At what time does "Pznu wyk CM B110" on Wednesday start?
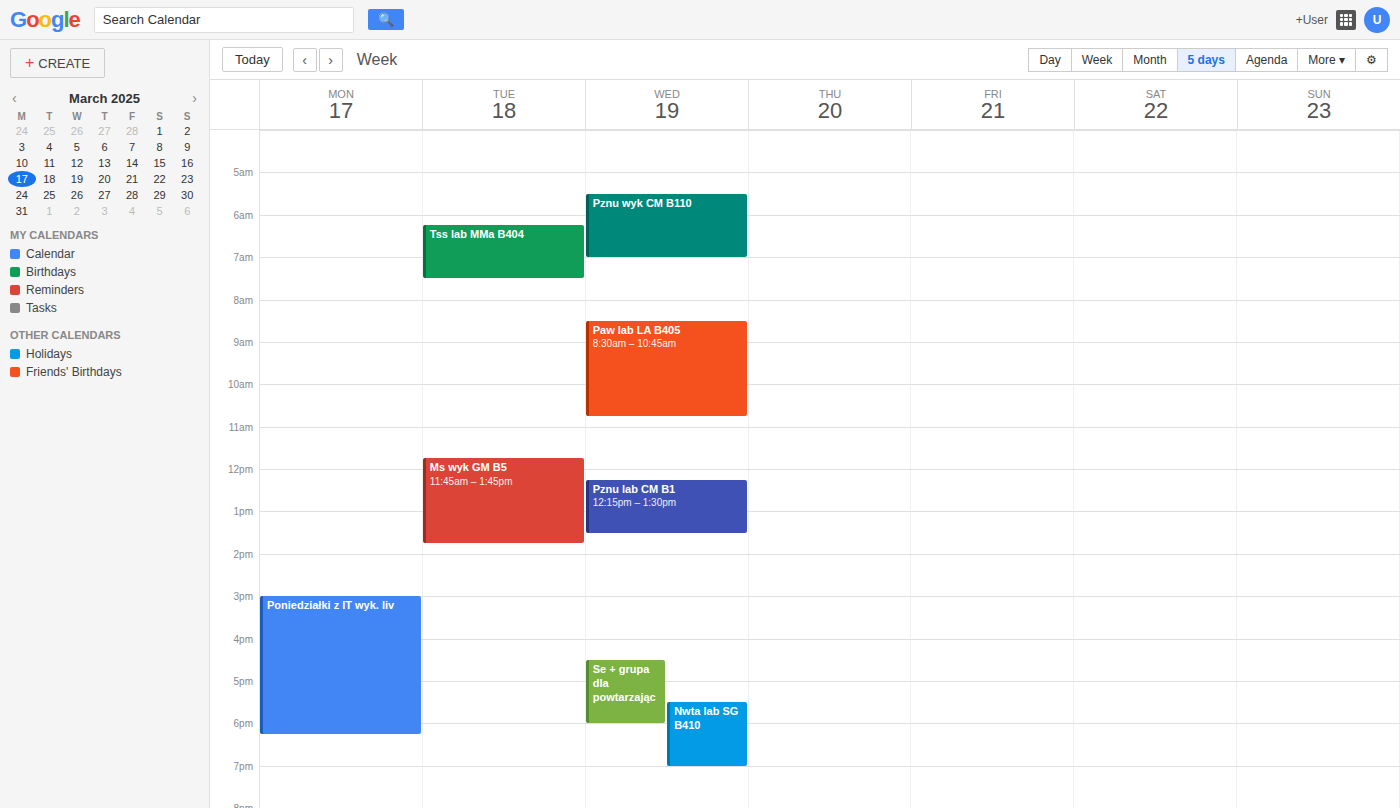
5:30 AM